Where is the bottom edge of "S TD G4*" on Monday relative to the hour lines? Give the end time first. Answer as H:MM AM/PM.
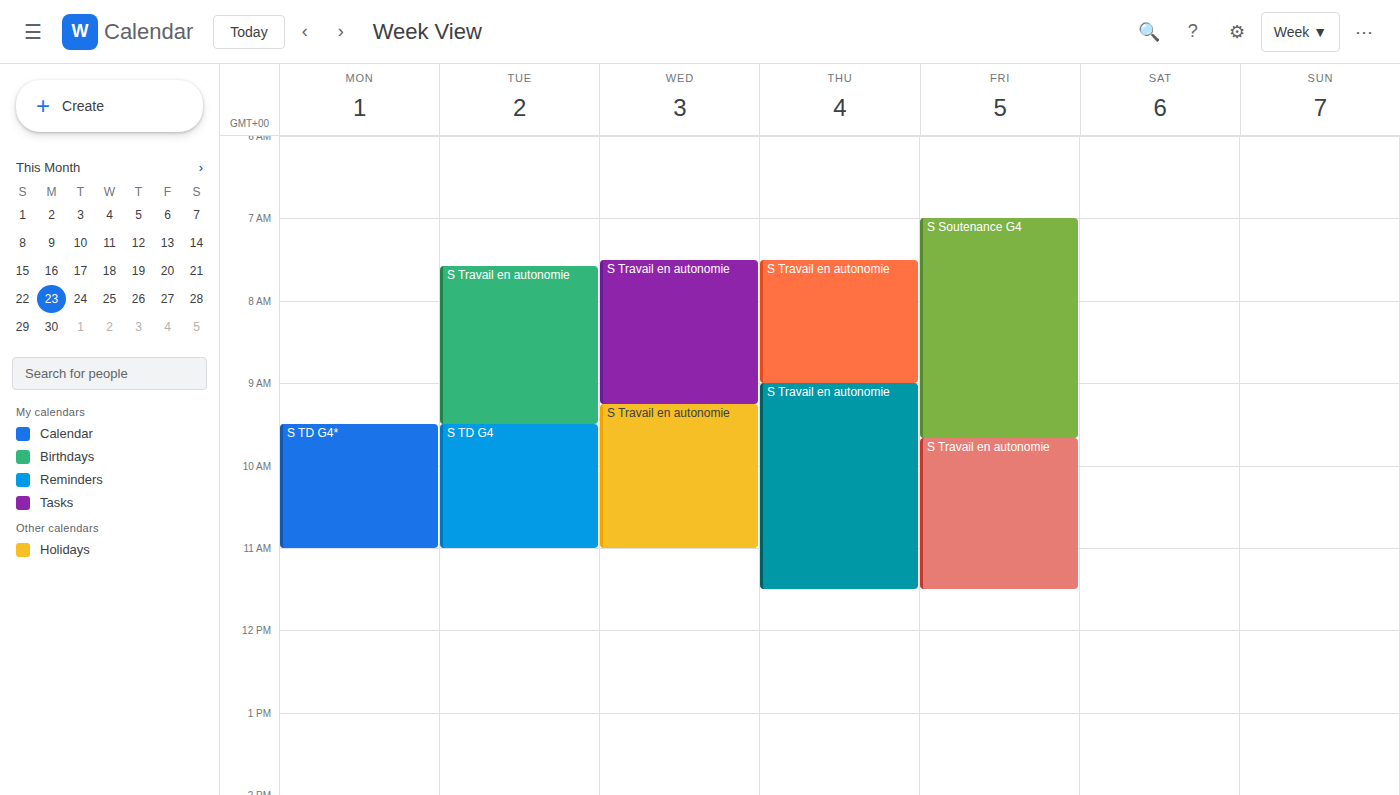
11:00 AM -- exactly on the 11 AM line.